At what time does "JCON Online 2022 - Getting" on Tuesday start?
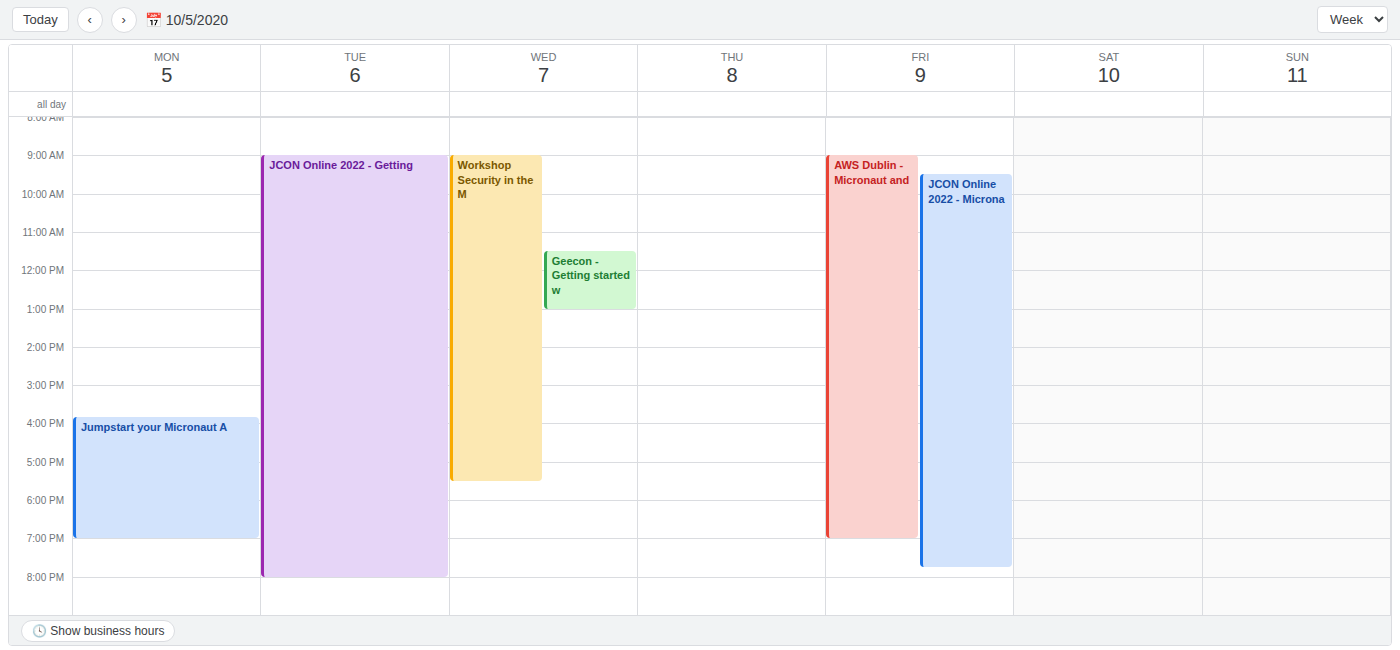
9:00 AM